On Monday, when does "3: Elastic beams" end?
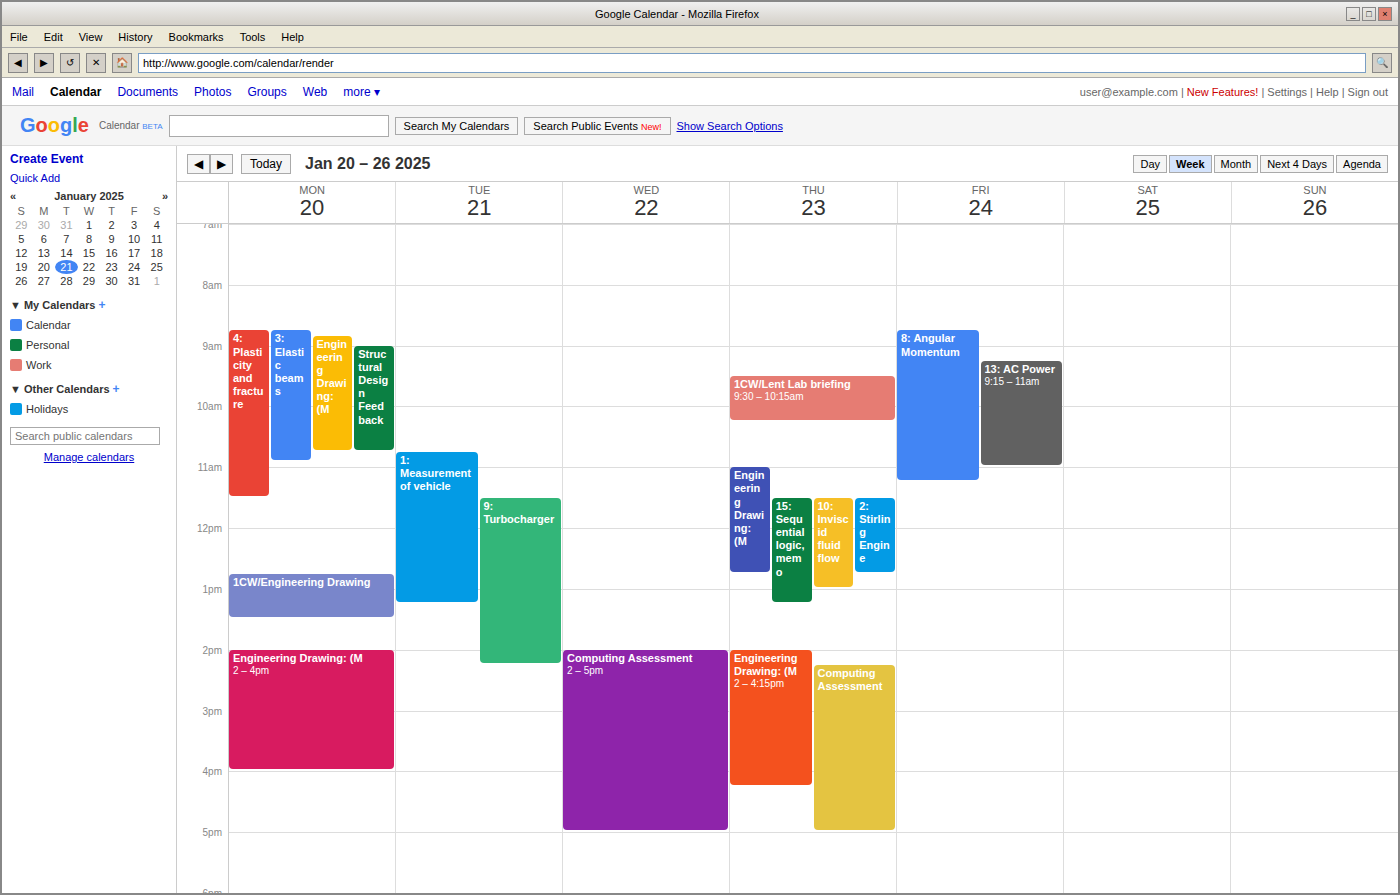
10:55 AM